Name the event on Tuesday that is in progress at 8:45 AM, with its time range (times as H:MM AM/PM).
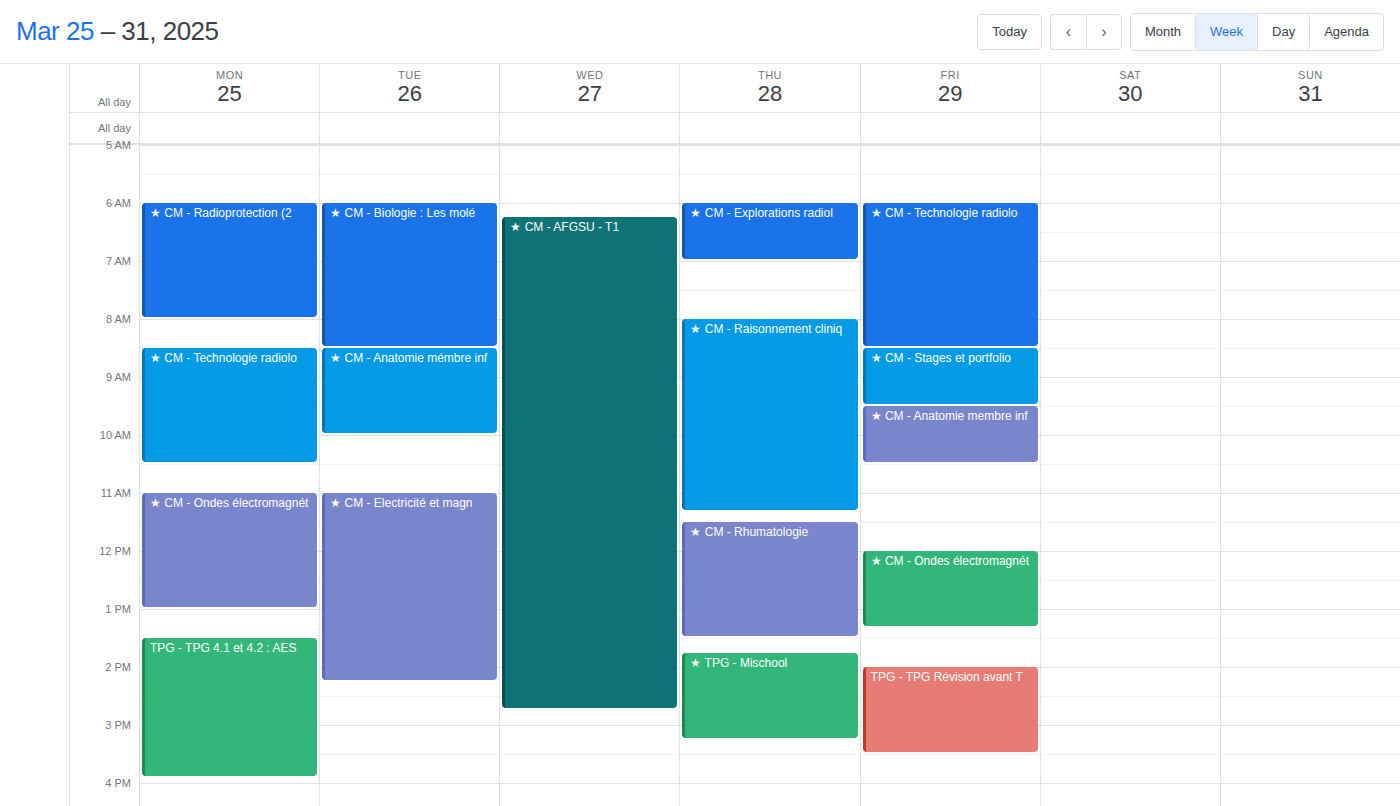
"★ CM - Anatomie mémbre inf", 8:30 AM to 10:00 AM